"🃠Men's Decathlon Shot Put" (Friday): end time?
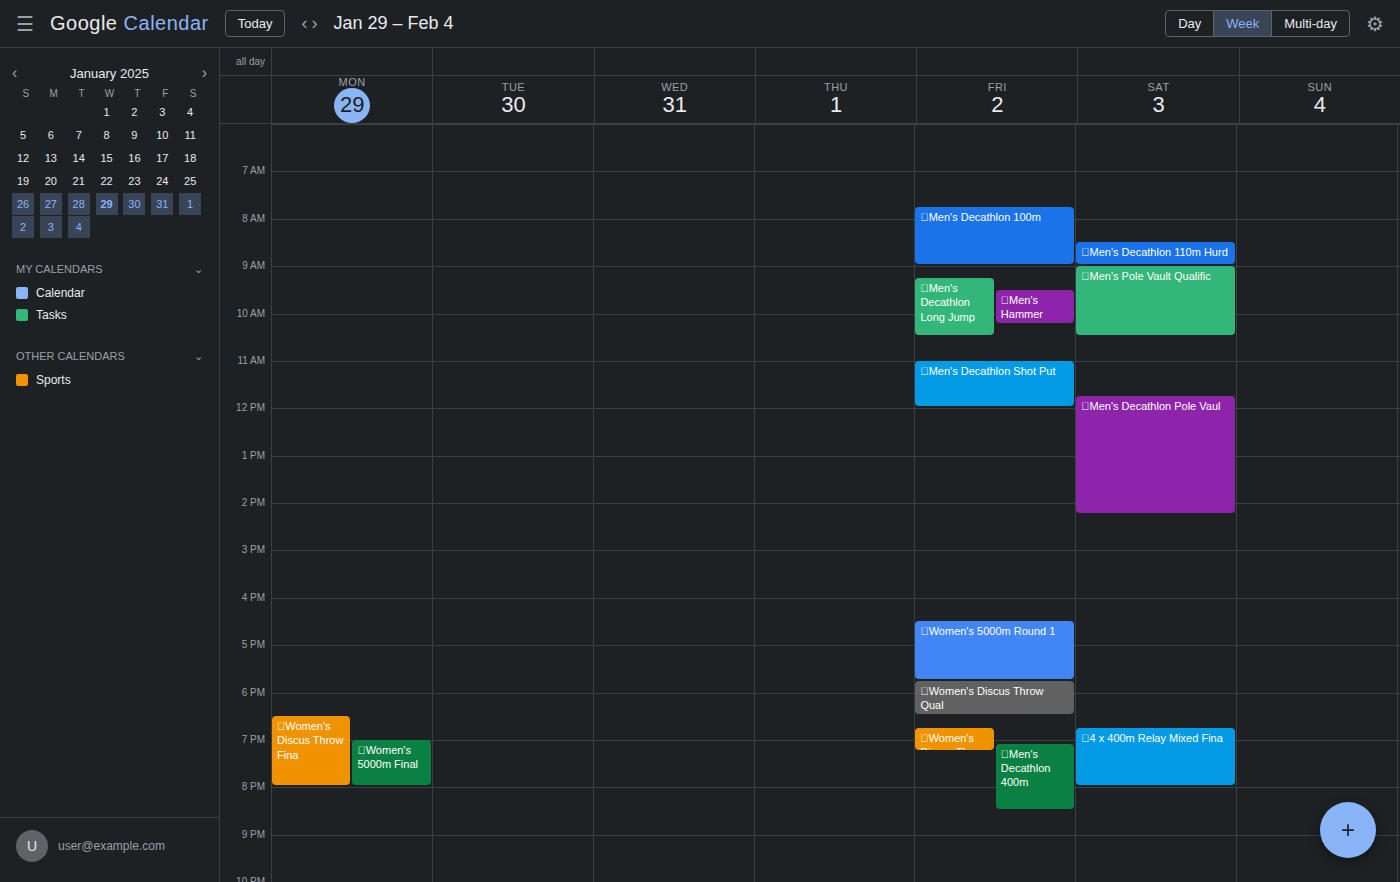
12:00 PM